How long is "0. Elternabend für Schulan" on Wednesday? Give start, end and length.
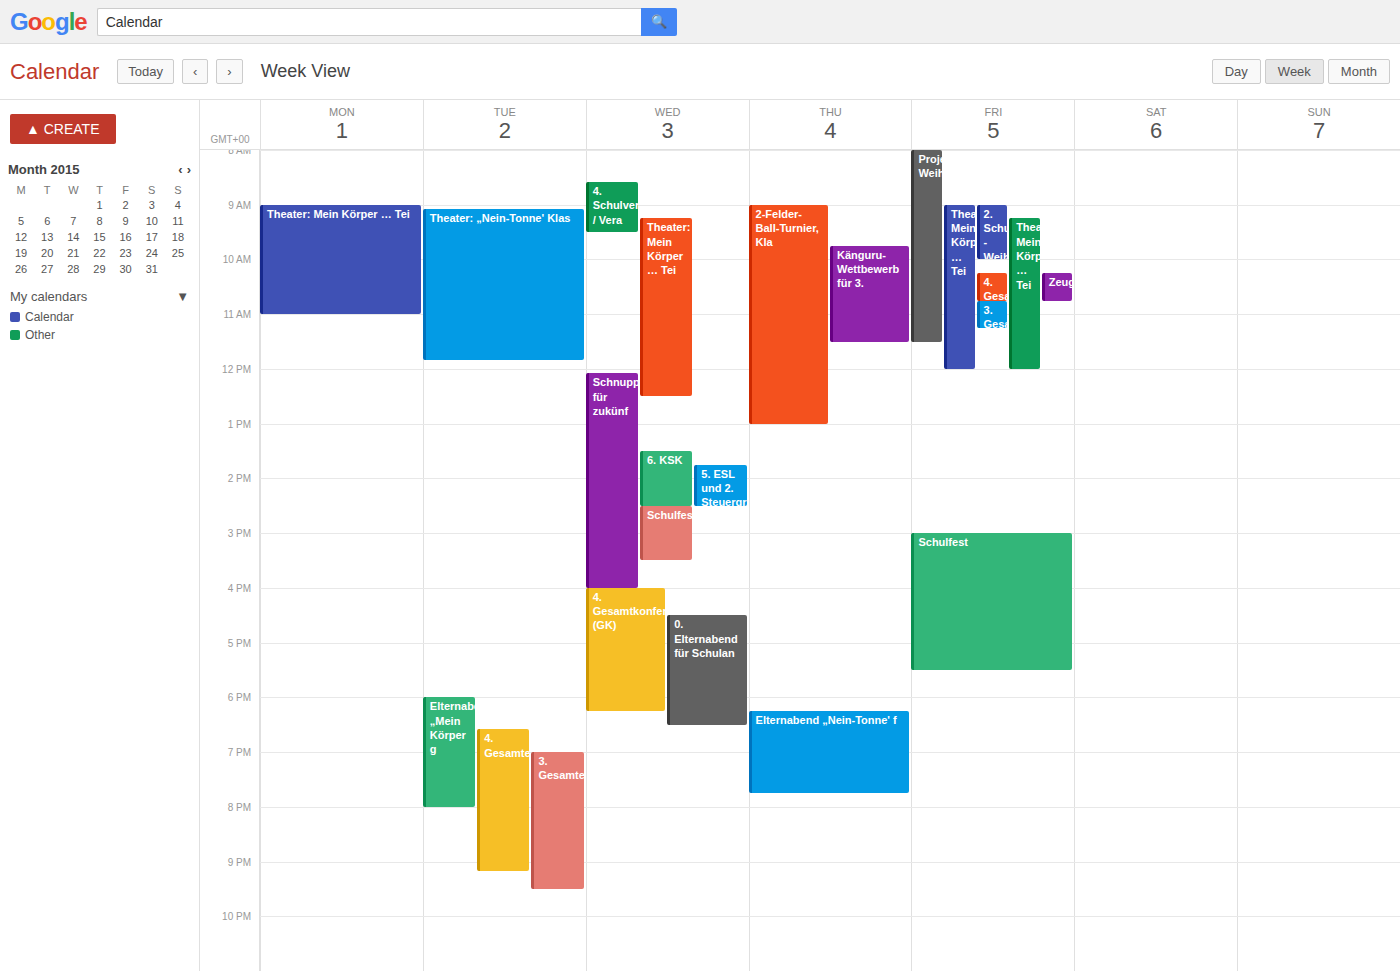
4:30 PM to 6:30 PM, 2 hours